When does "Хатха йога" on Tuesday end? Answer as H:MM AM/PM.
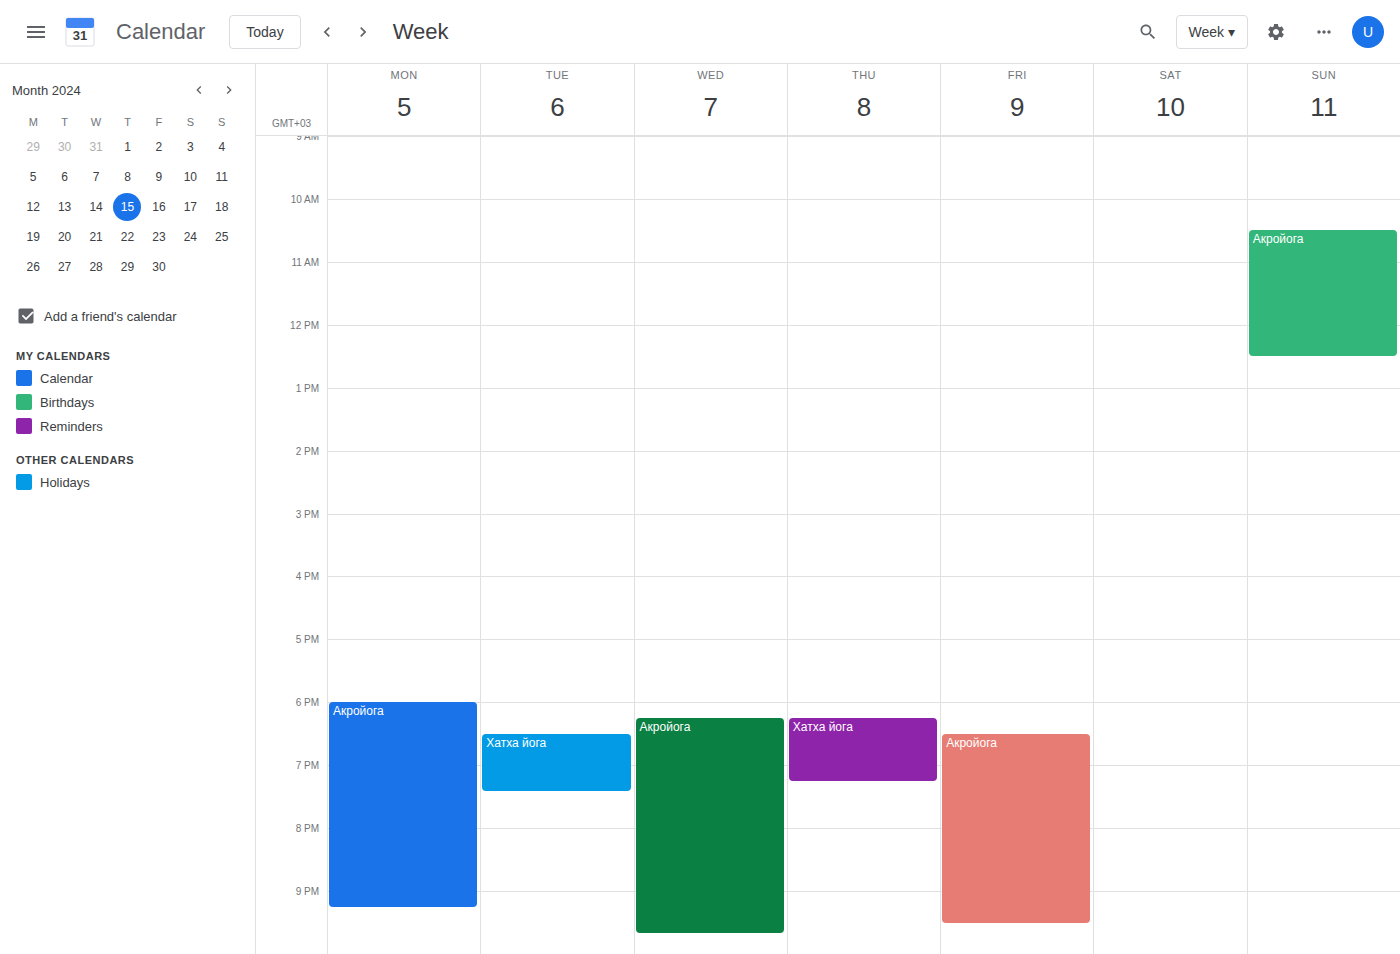
7:25 PM